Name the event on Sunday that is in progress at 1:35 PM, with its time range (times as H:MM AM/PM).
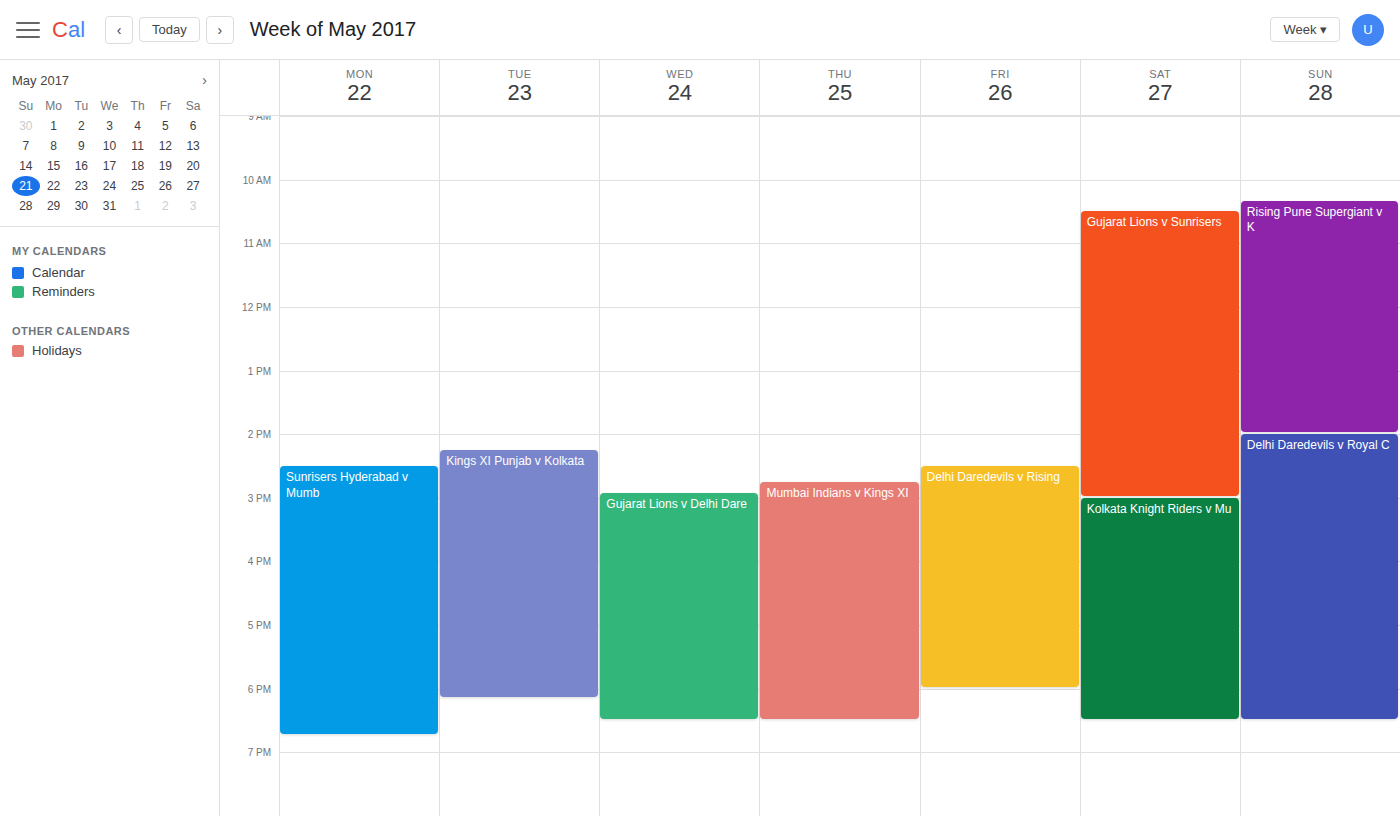
"Rising Pune Supergiant v K", 10:20 AM to 2:00 PM